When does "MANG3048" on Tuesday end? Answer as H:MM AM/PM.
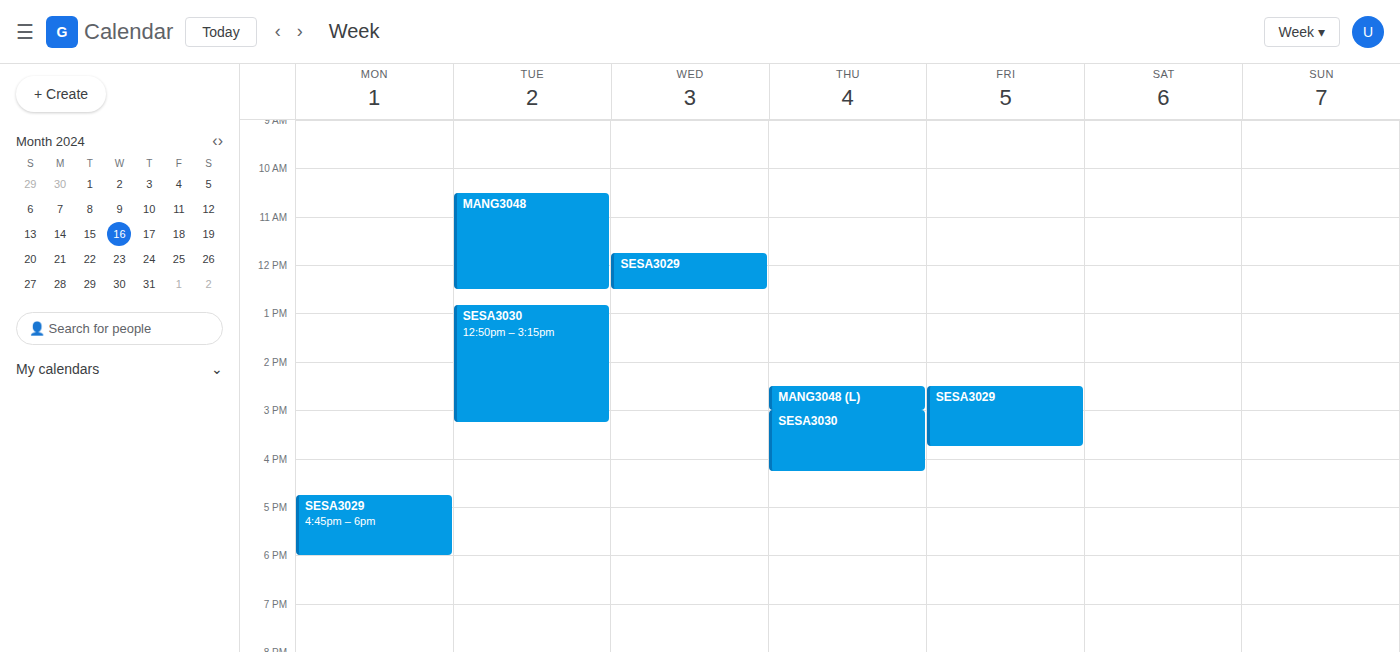
12:30 PM